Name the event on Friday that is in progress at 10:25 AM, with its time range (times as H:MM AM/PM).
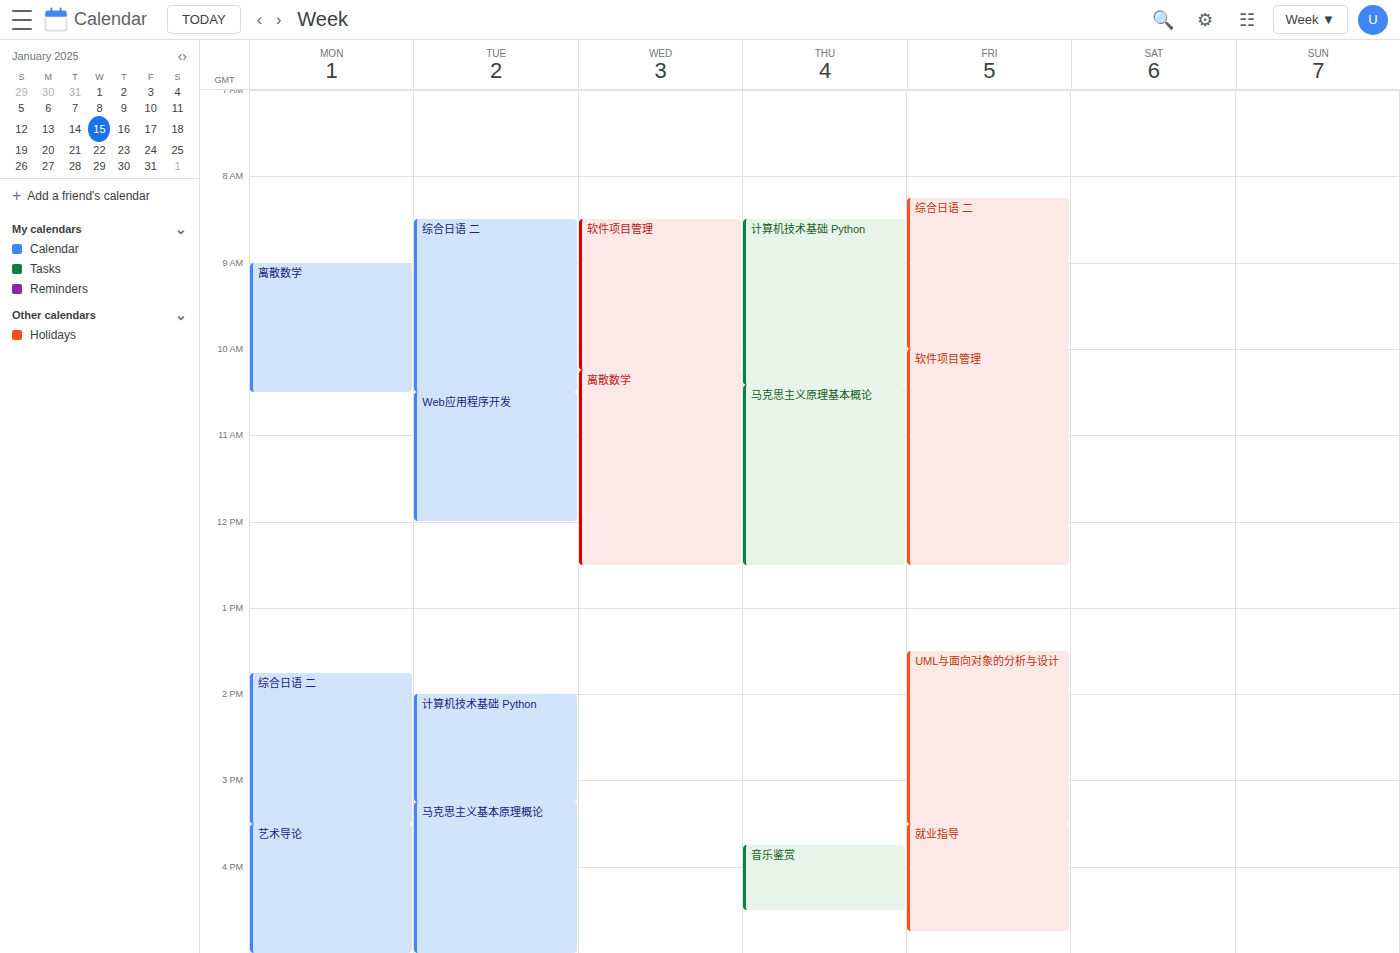
"软件项目管理", 10:00 AM to 12:30 PM